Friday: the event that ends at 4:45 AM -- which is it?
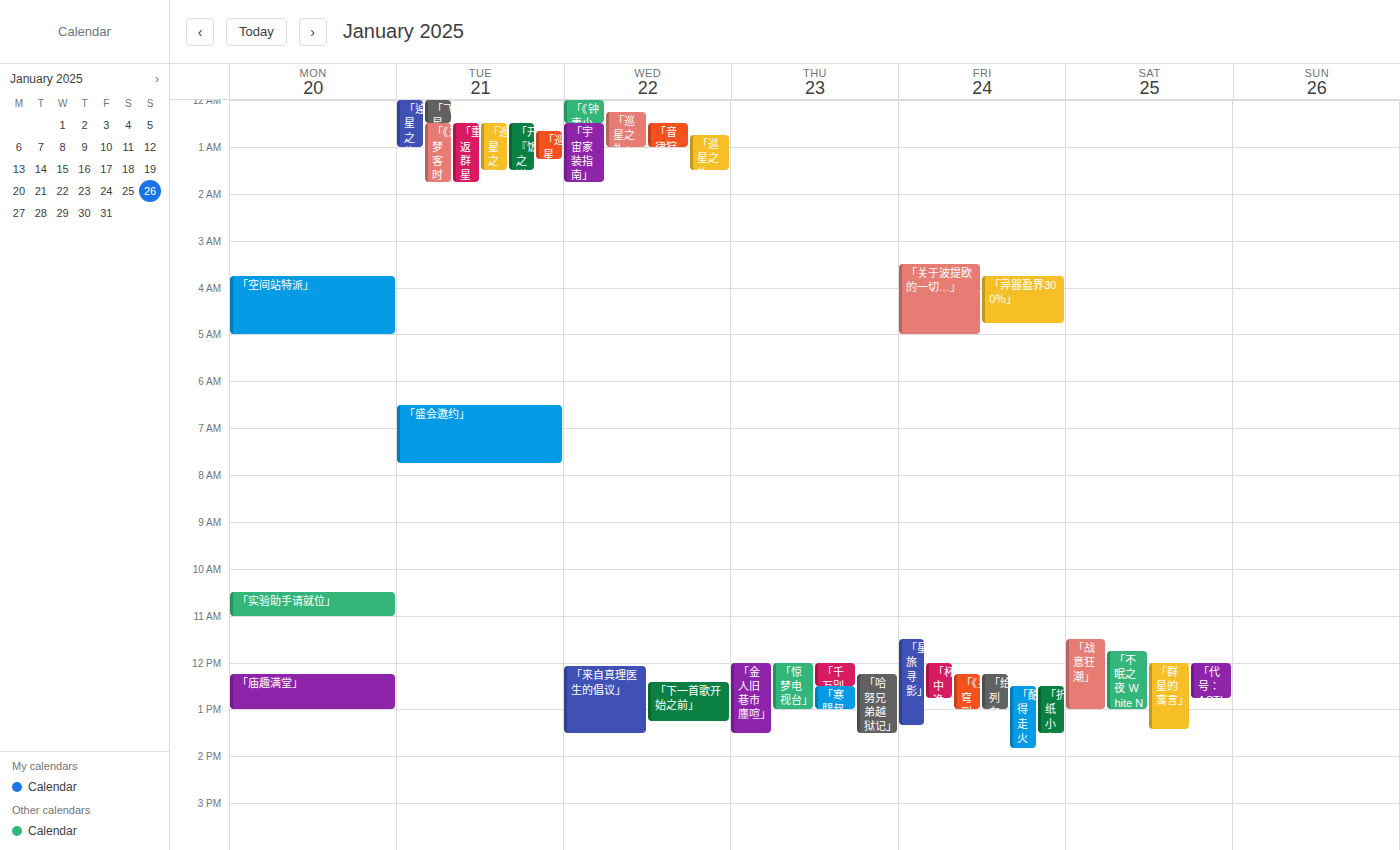
"「异器盈界300％」"